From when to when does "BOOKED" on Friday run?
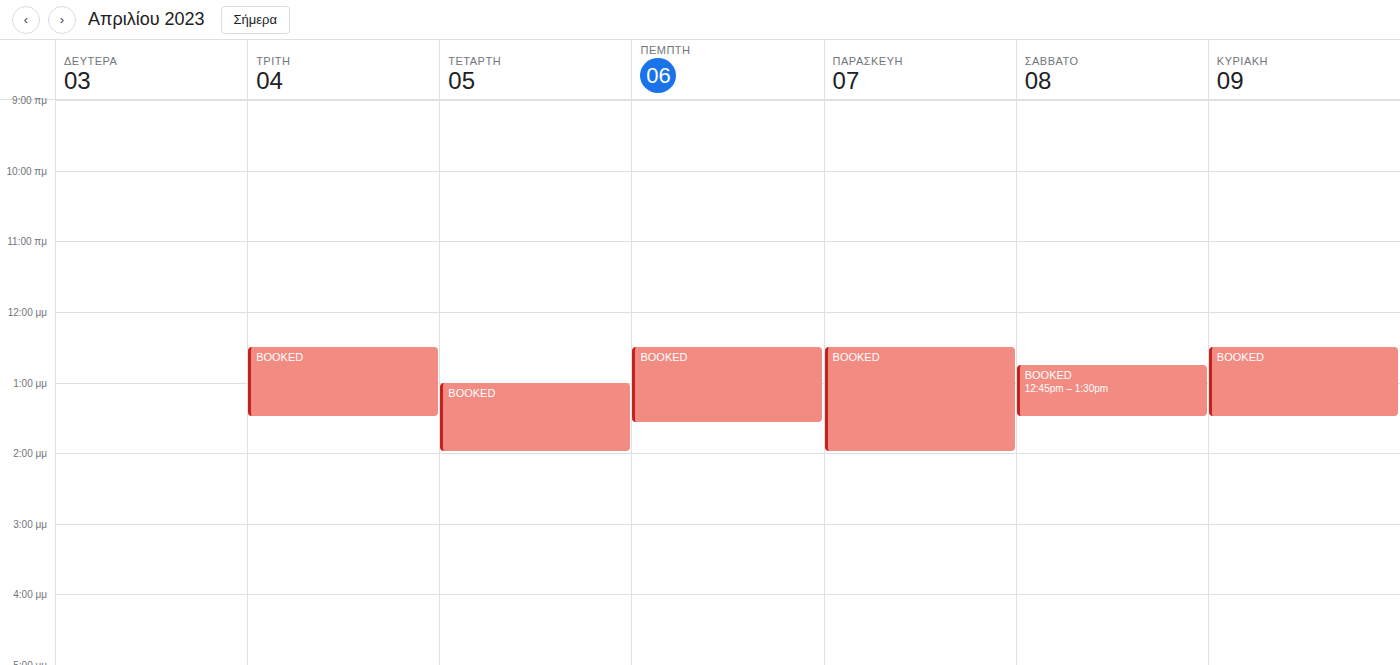
12:30 PM to 2:00 PM